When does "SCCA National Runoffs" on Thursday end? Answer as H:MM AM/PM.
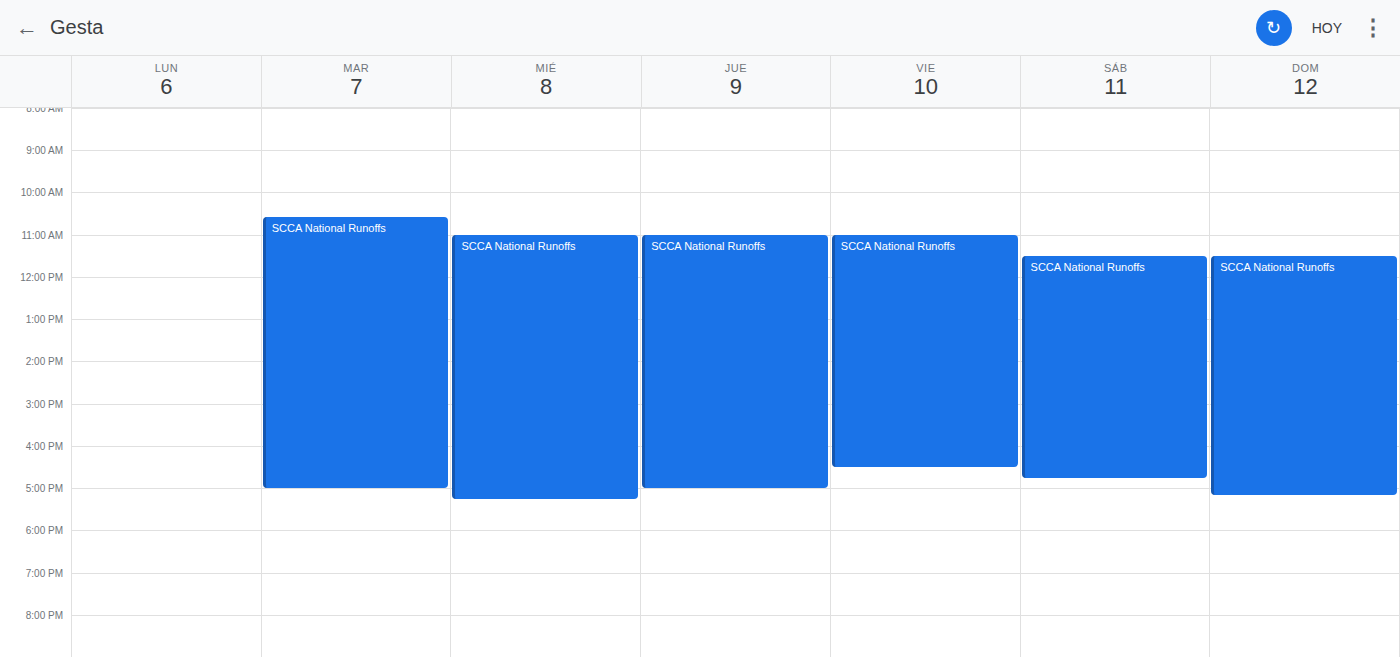
5:00 PM